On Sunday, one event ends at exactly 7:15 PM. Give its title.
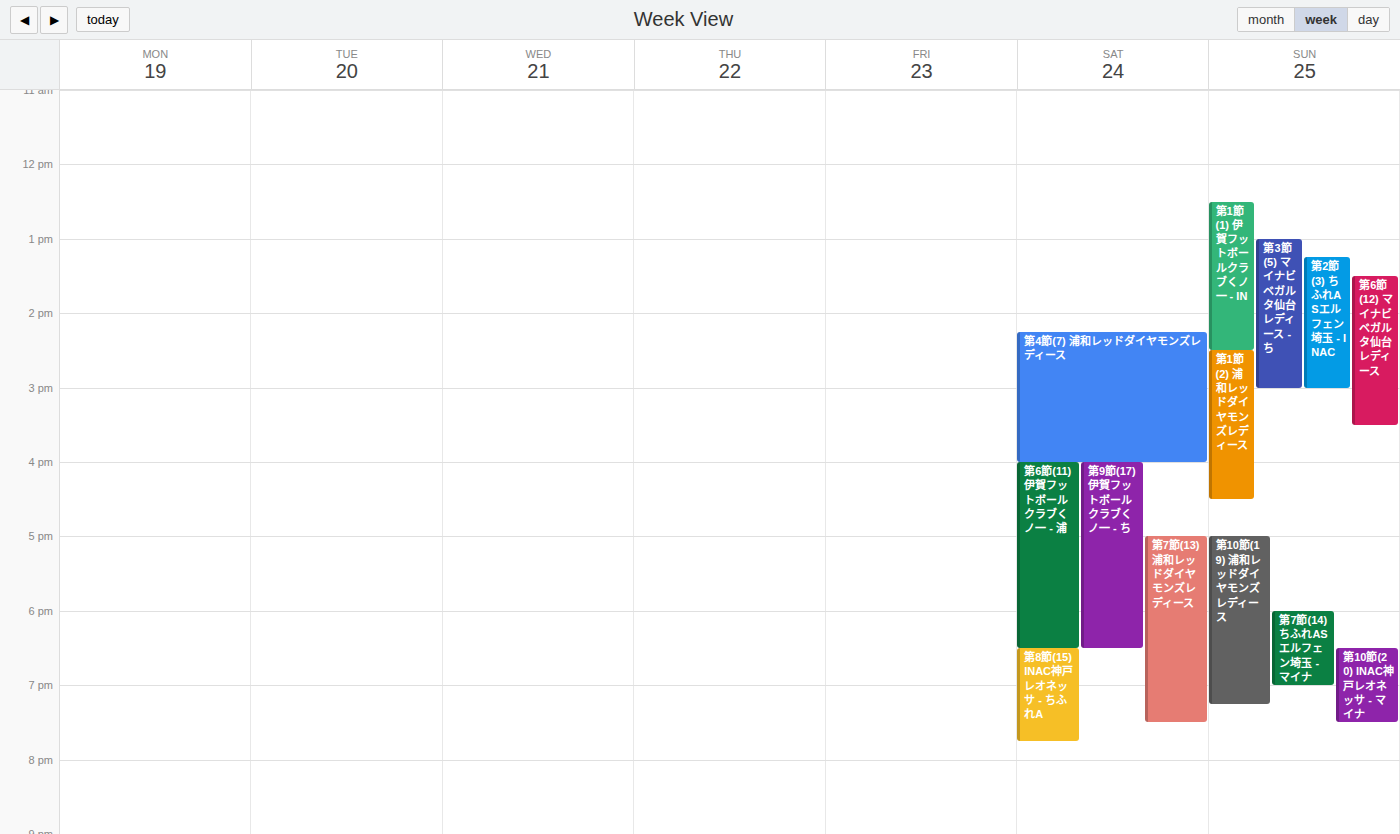
"第10節(19) 浦和レッドダイヤモンズレディース"